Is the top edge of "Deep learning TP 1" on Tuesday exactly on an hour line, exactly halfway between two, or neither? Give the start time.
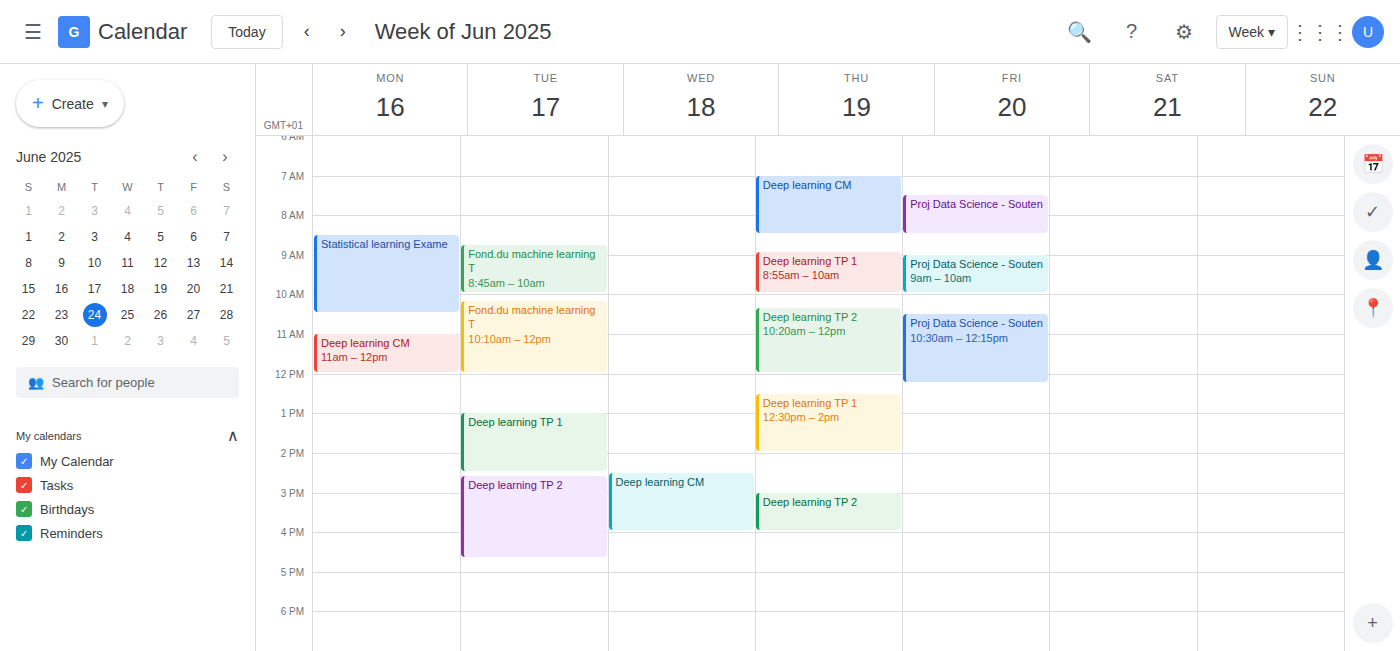
1:00 PM -- exactly on the 1 PM line.